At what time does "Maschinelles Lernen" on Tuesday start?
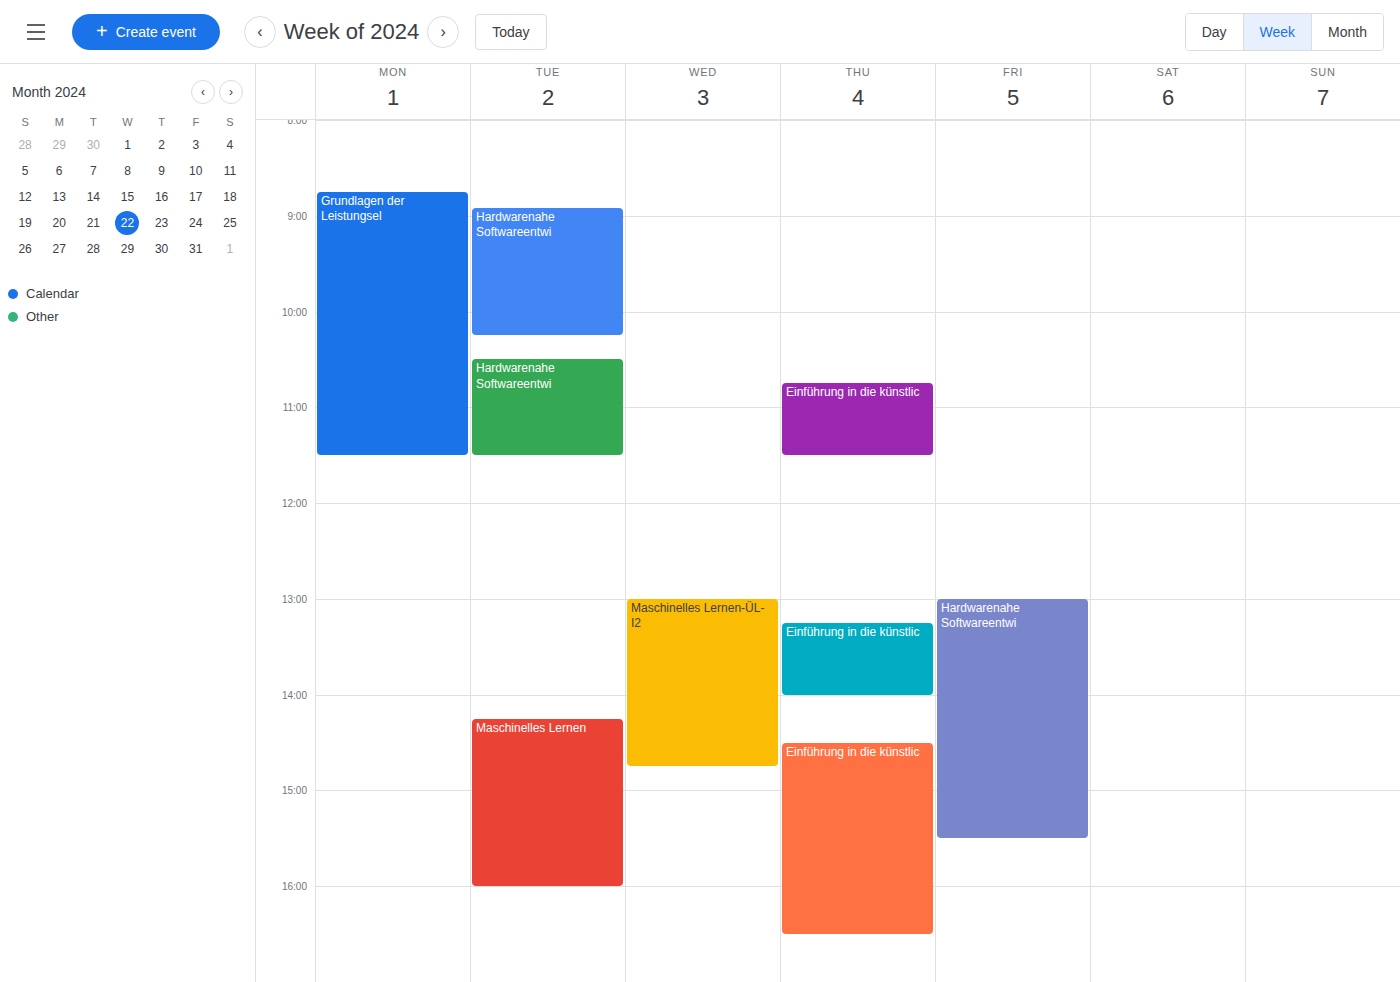
2:15 PM